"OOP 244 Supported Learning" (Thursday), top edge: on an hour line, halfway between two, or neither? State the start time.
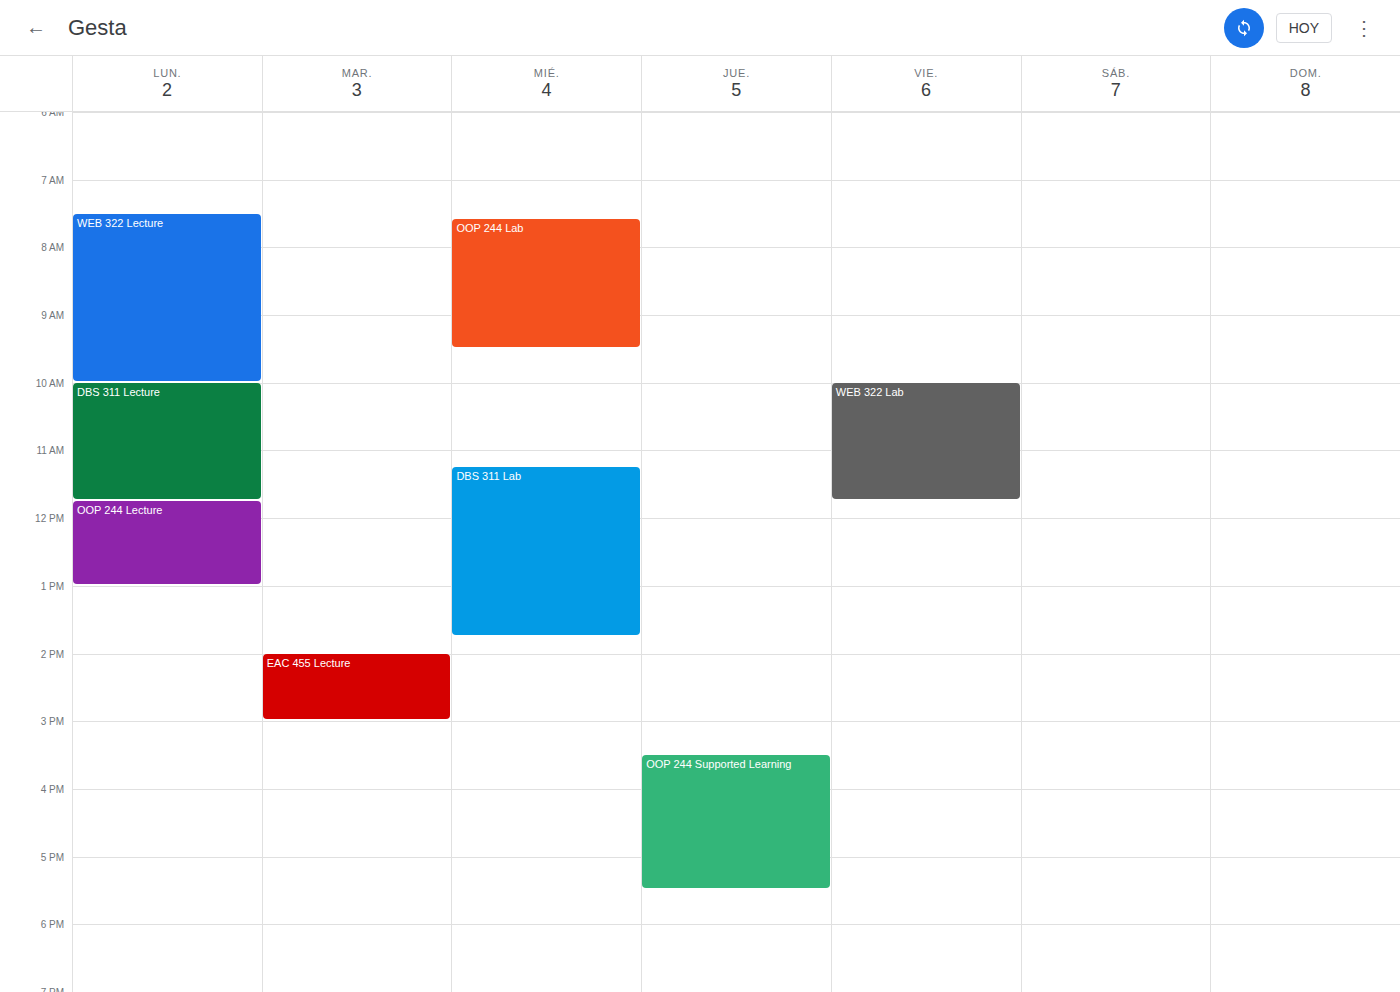
3:30 PM -- halfway between the 3 PM and 4 PM lines.